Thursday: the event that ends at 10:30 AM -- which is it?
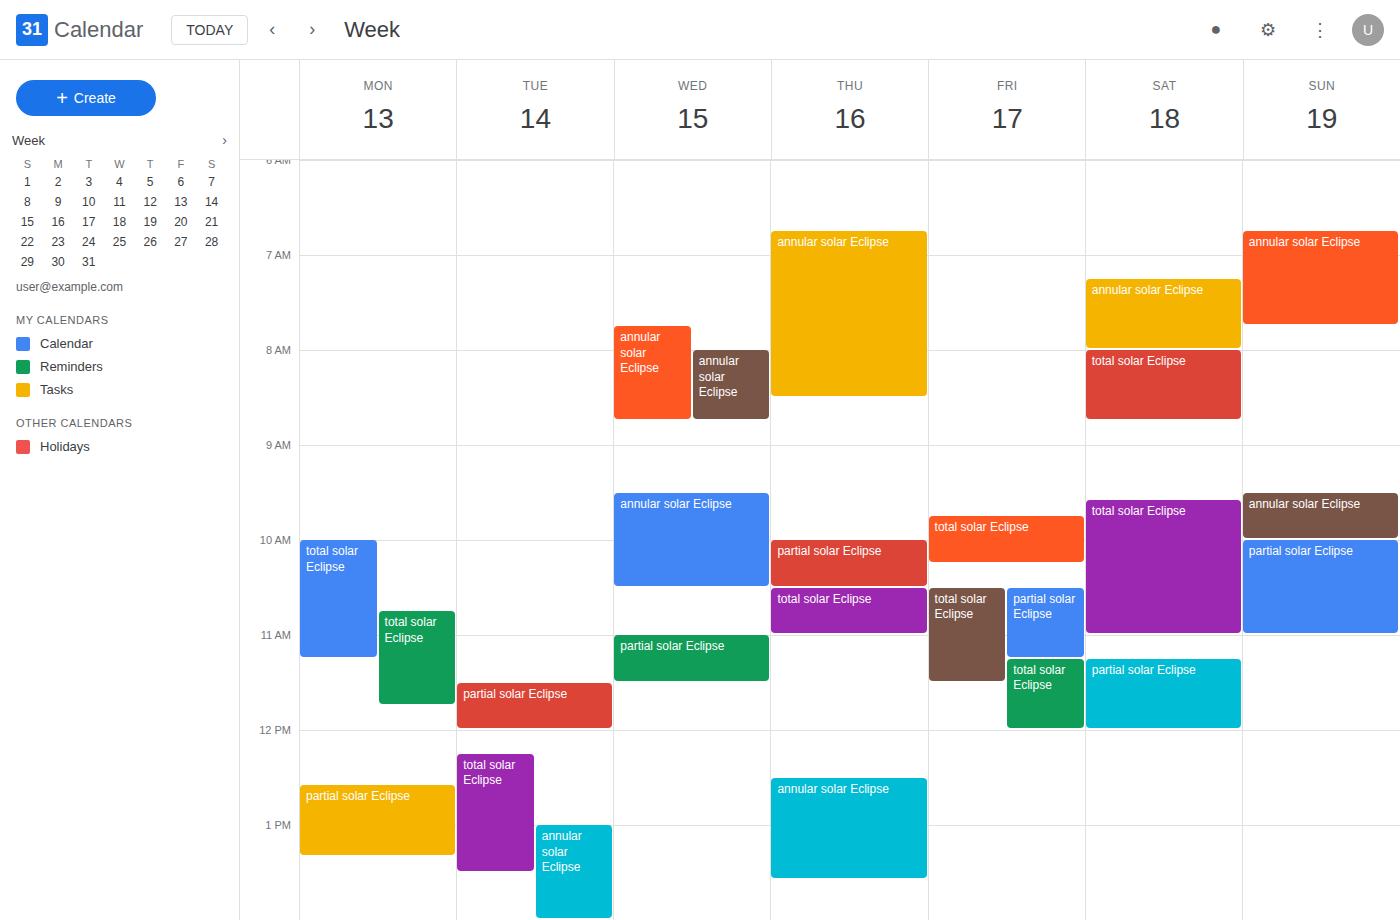
"partial solar Eclipse"